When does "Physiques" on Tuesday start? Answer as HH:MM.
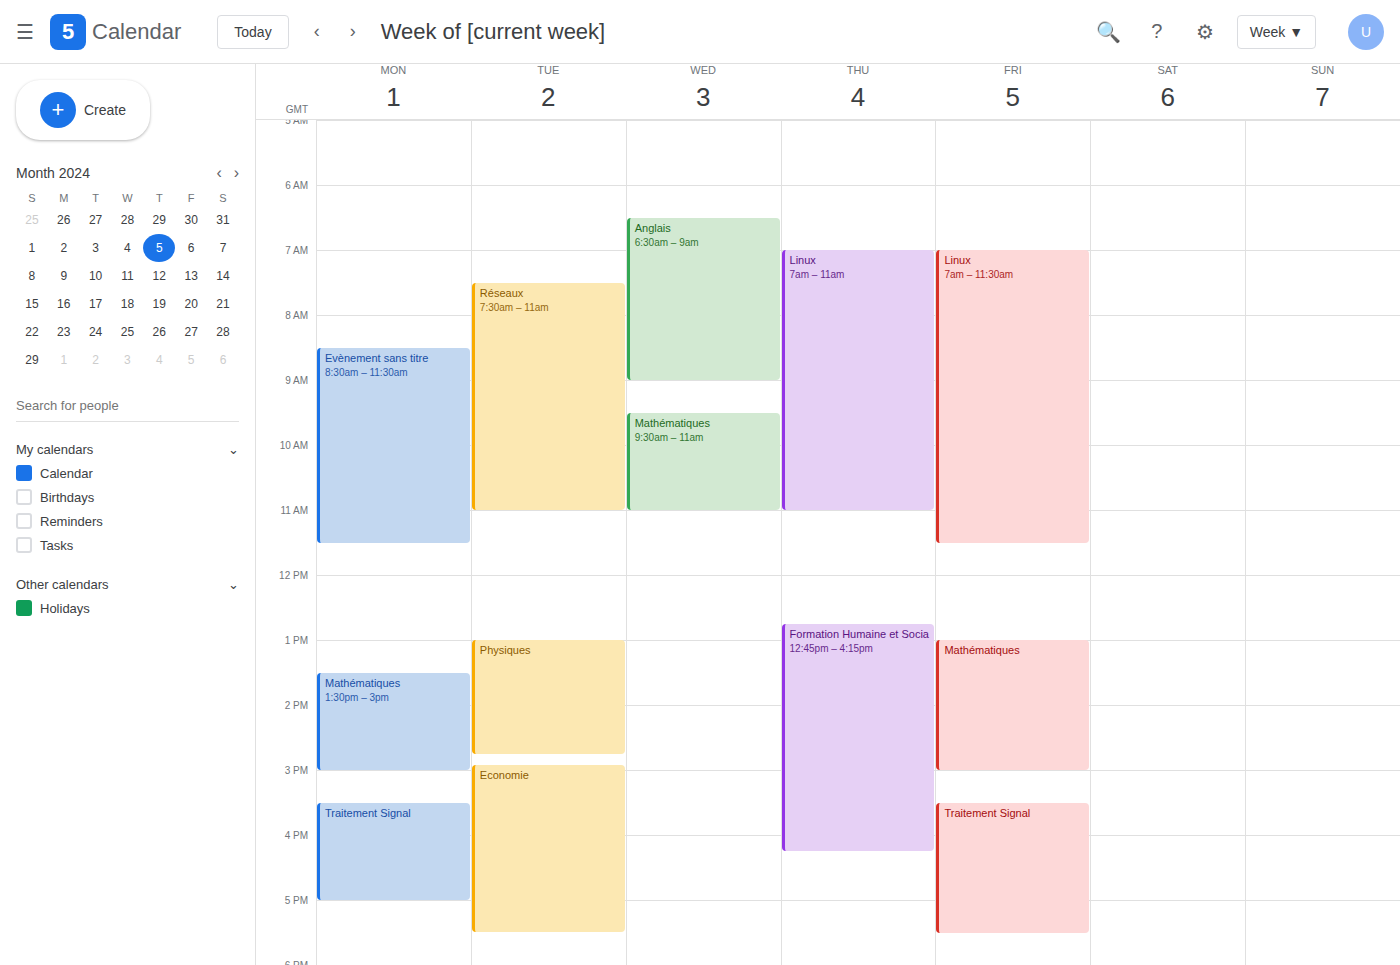
13:00